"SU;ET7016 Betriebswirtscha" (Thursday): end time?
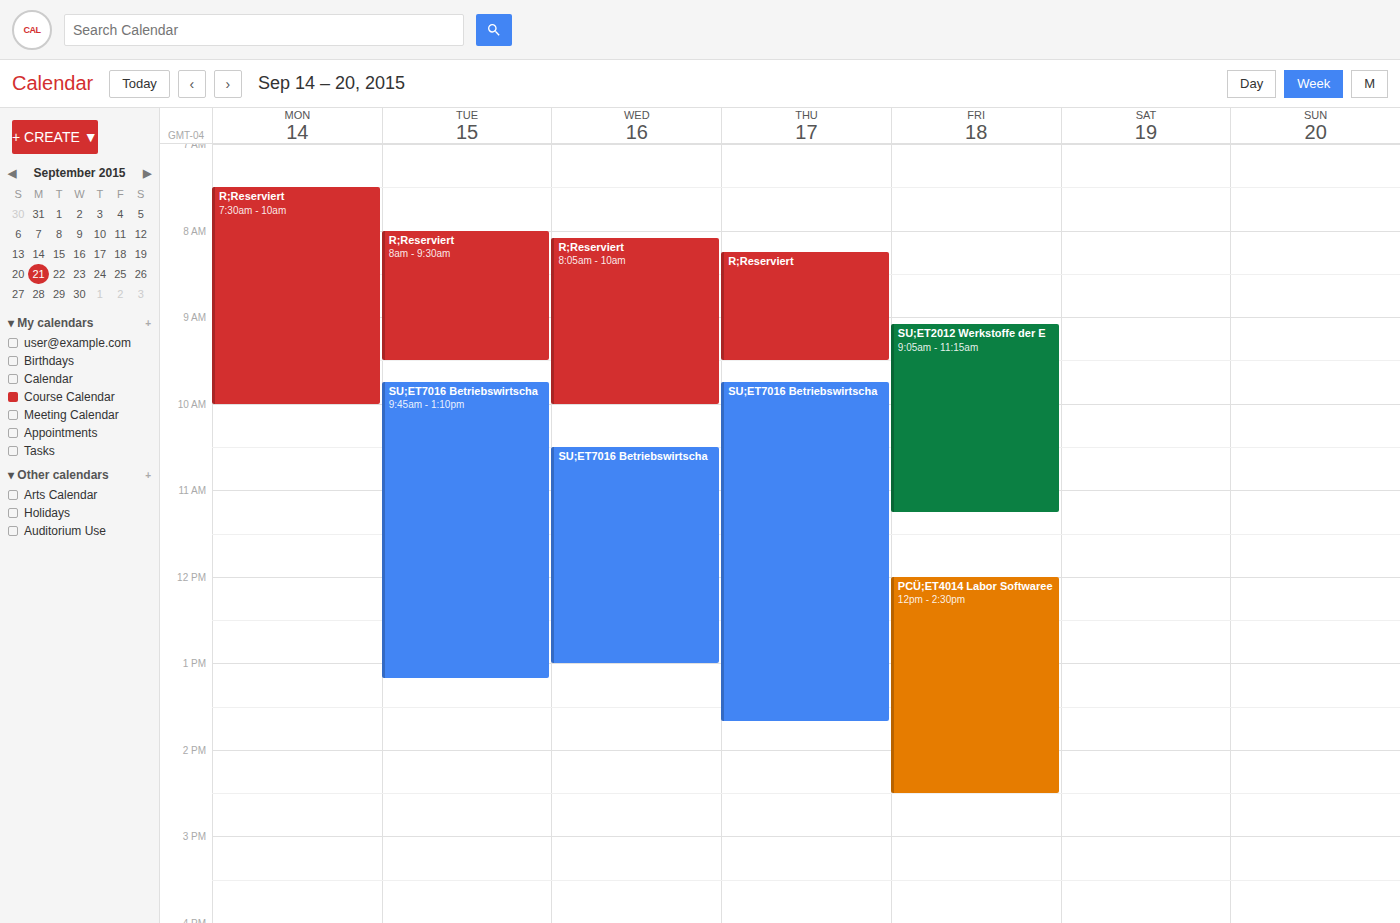
1:40 PM